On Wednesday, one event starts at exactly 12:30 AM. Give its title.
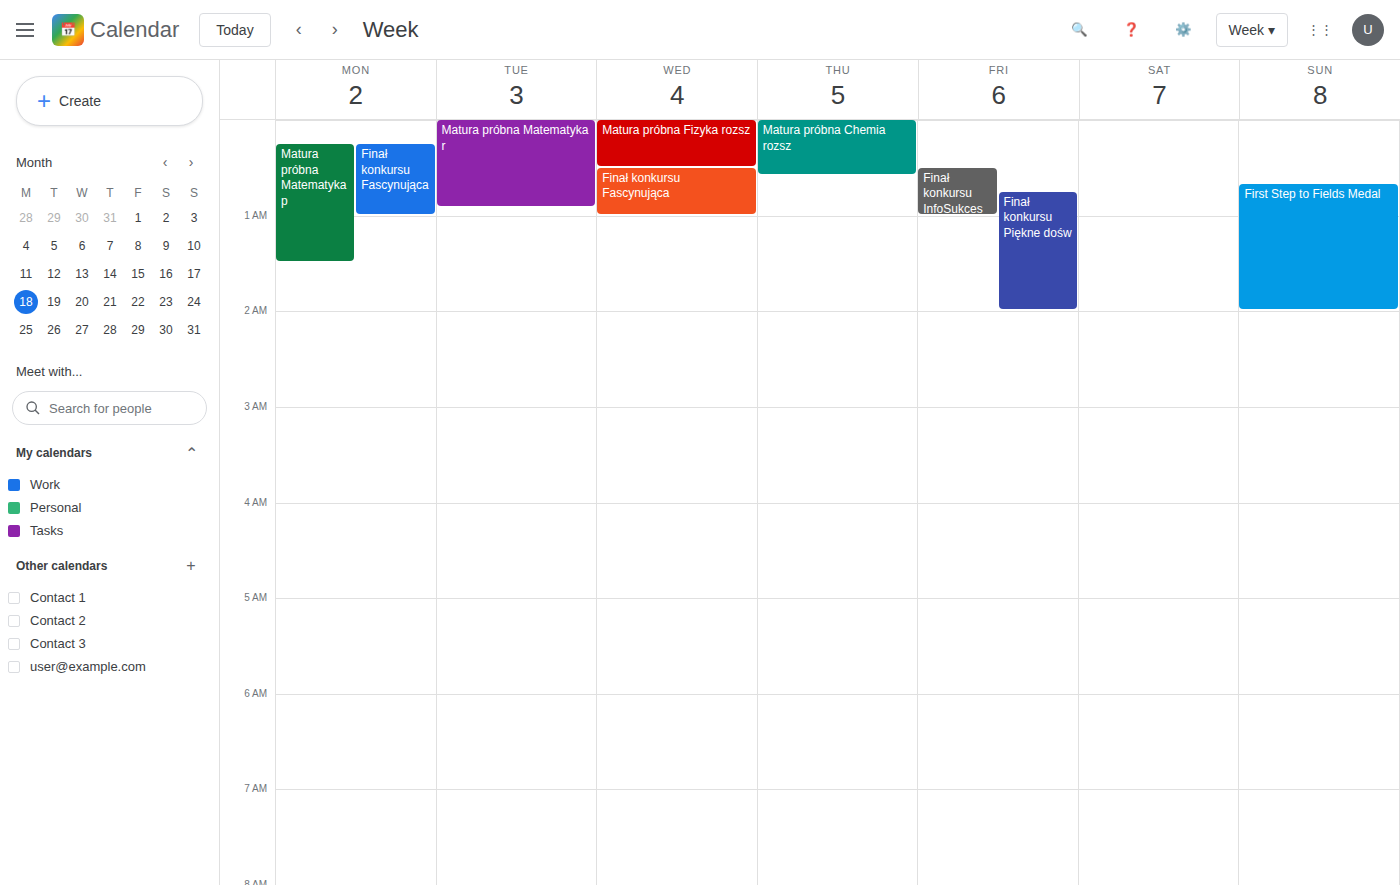
"Finał konkursu Fascynująca"